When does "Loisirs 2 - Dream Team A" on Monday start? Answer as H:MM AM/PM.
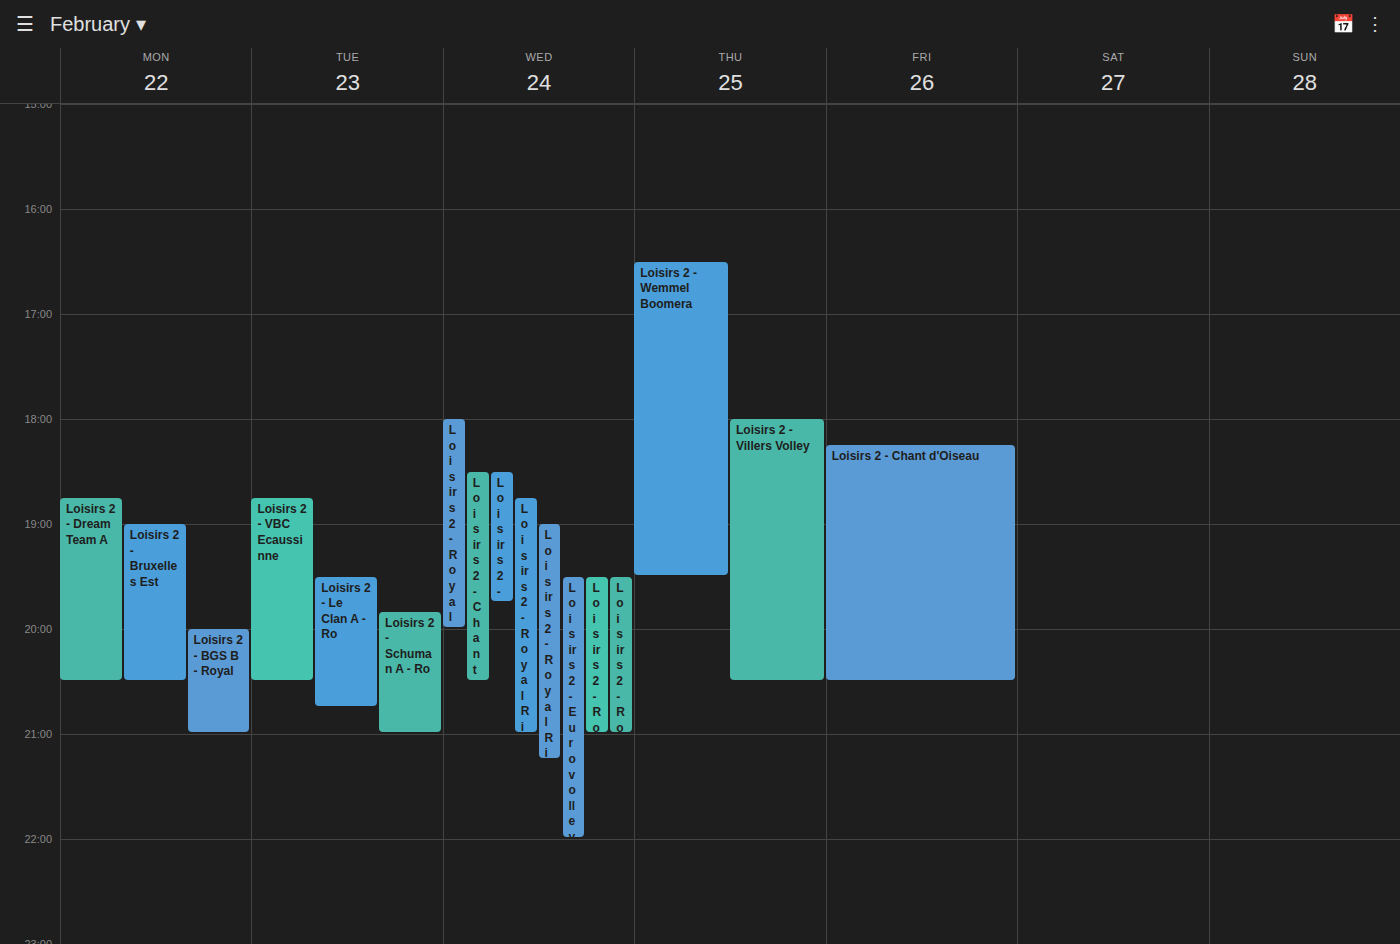
6:45 PM